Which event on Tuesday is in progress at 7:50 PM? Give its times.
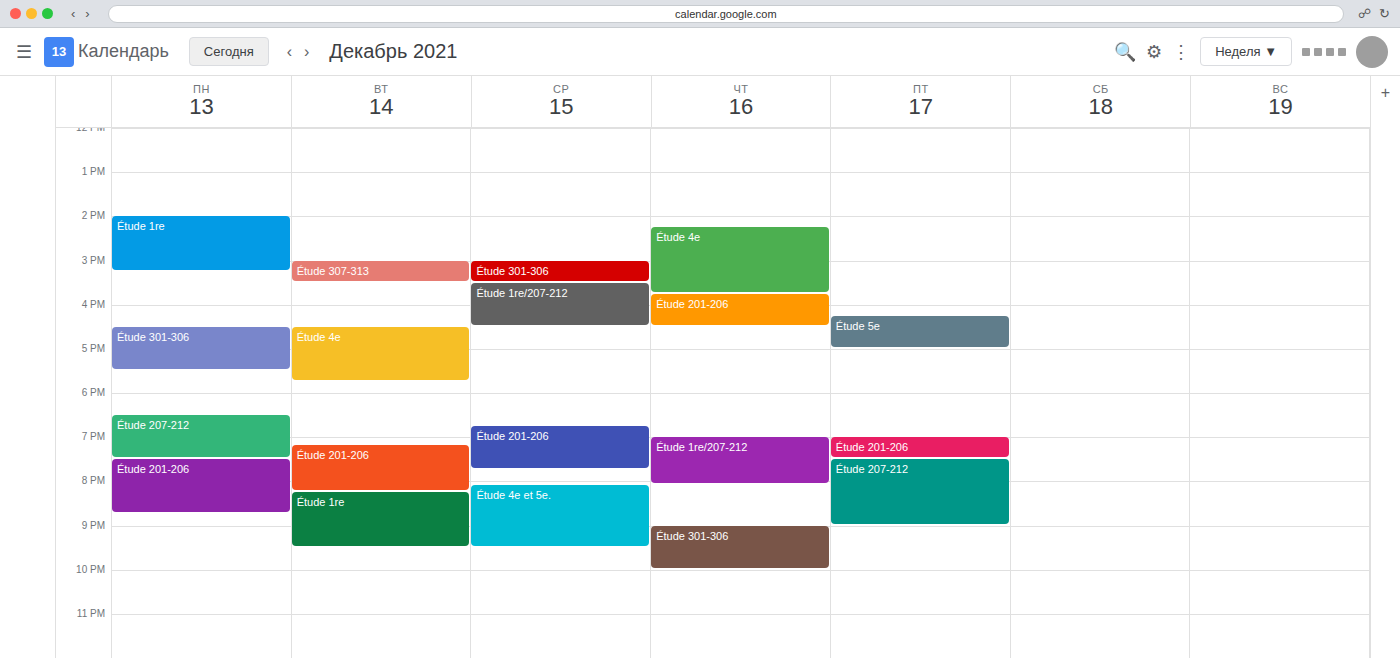
"Étude 201-206", 7:10 PM to 8:15 PM